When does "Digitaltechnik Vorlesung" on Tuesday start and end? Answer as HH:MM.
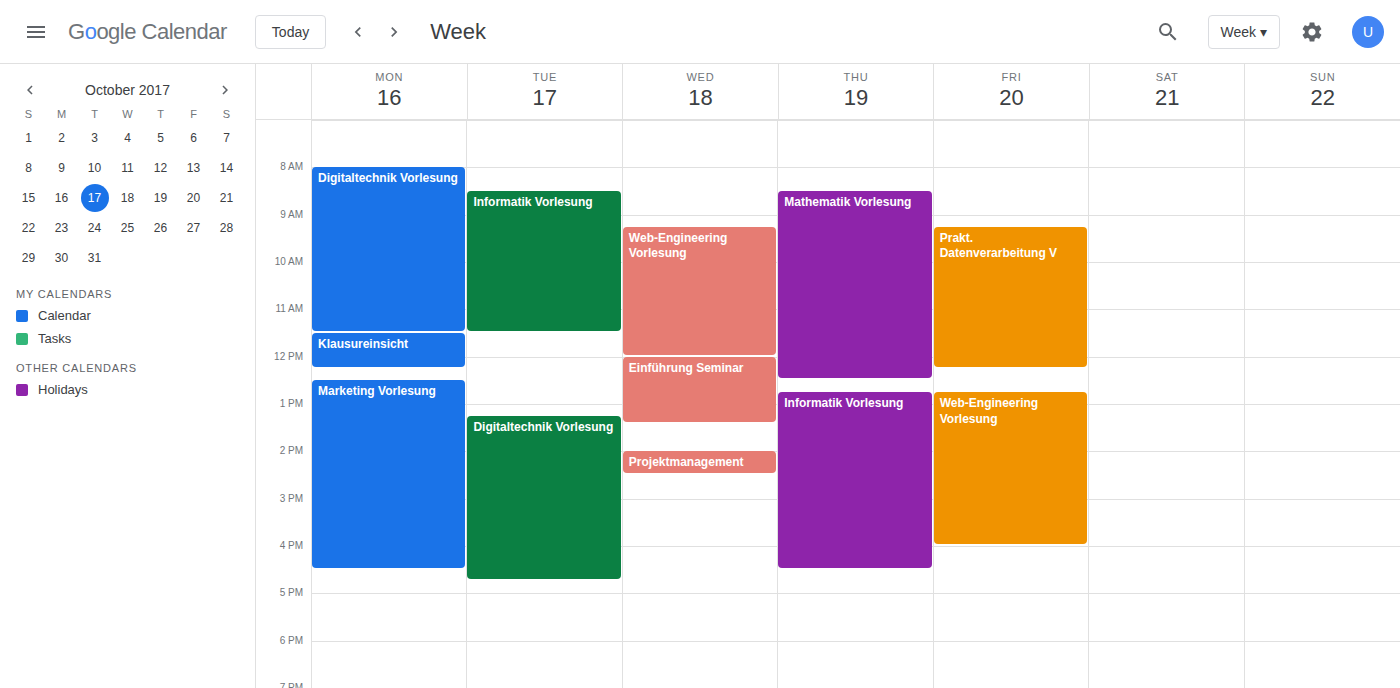
13:15 to 16:45